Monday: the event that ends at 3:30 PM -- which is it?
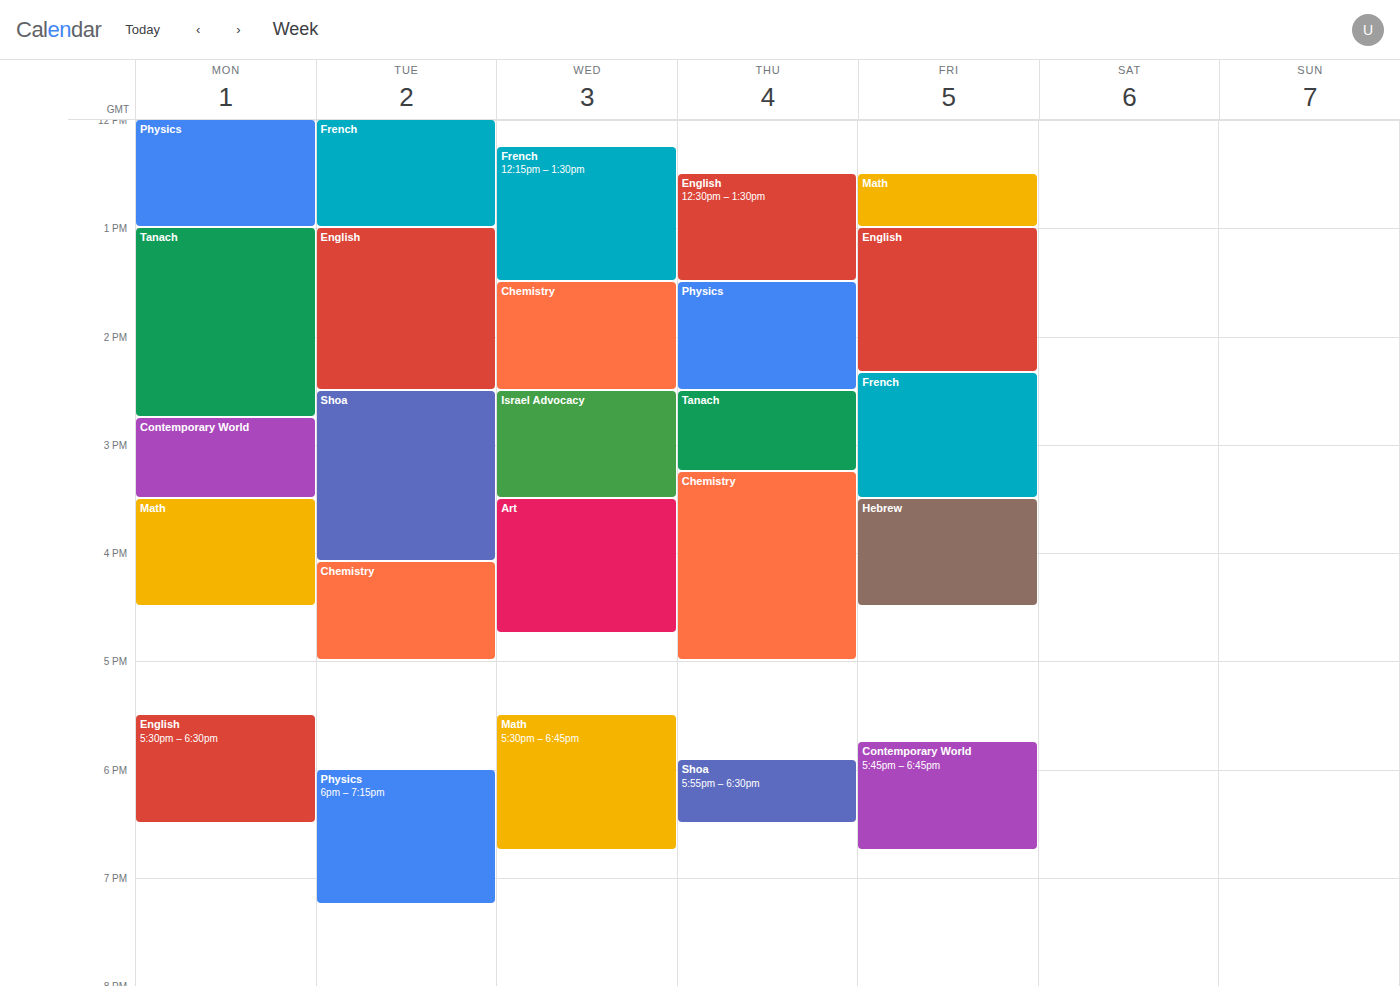
"Contemporary World"